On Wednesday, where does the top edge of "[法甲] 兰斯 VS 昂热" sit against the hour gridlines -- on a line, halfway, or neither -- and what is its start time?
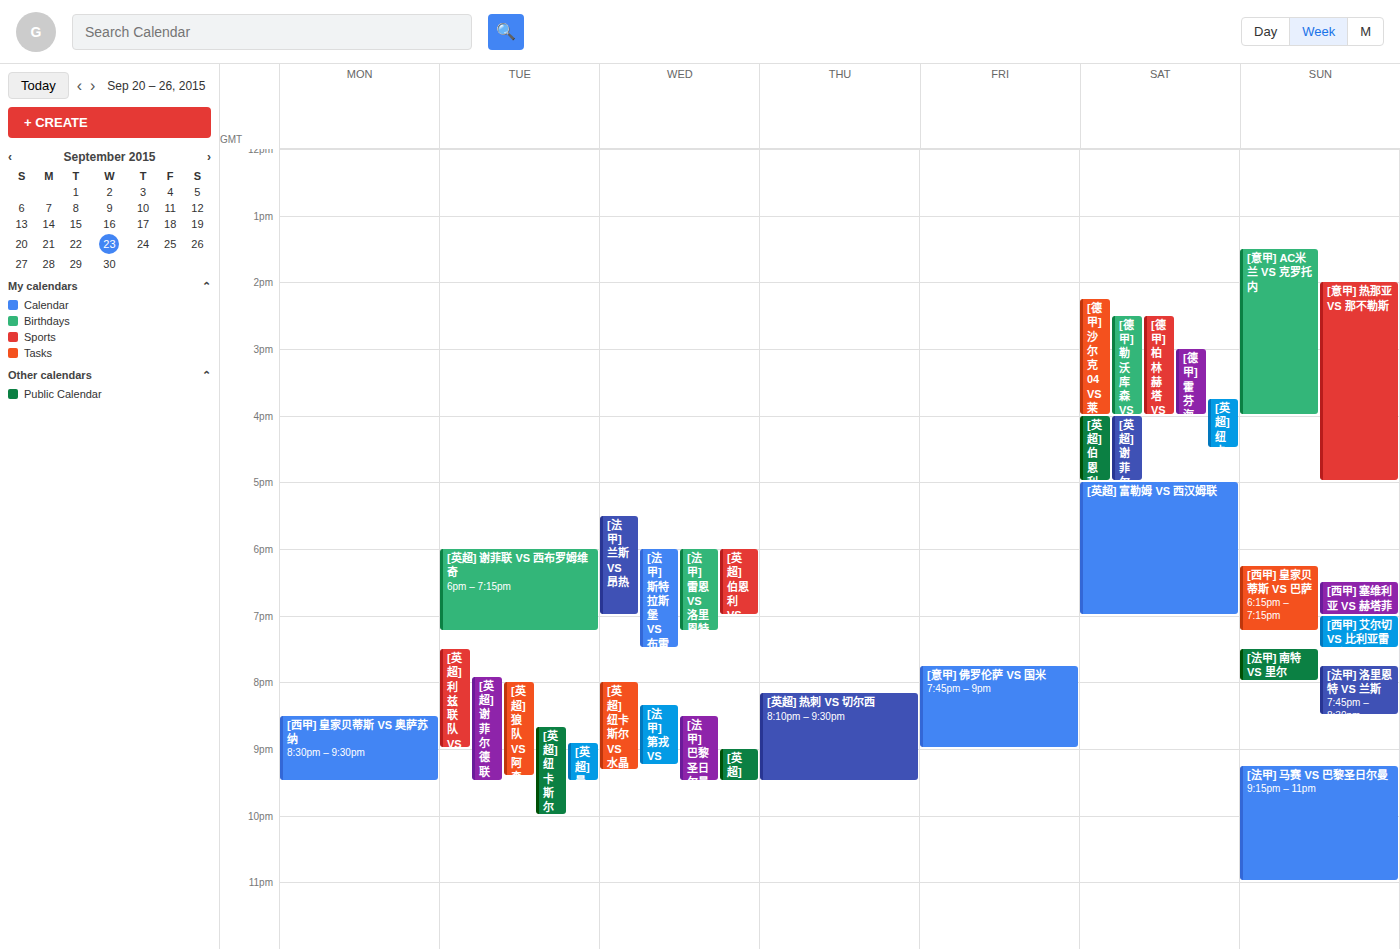
5:30 PM -- halfway between the 5 PM and 6 PM lines.